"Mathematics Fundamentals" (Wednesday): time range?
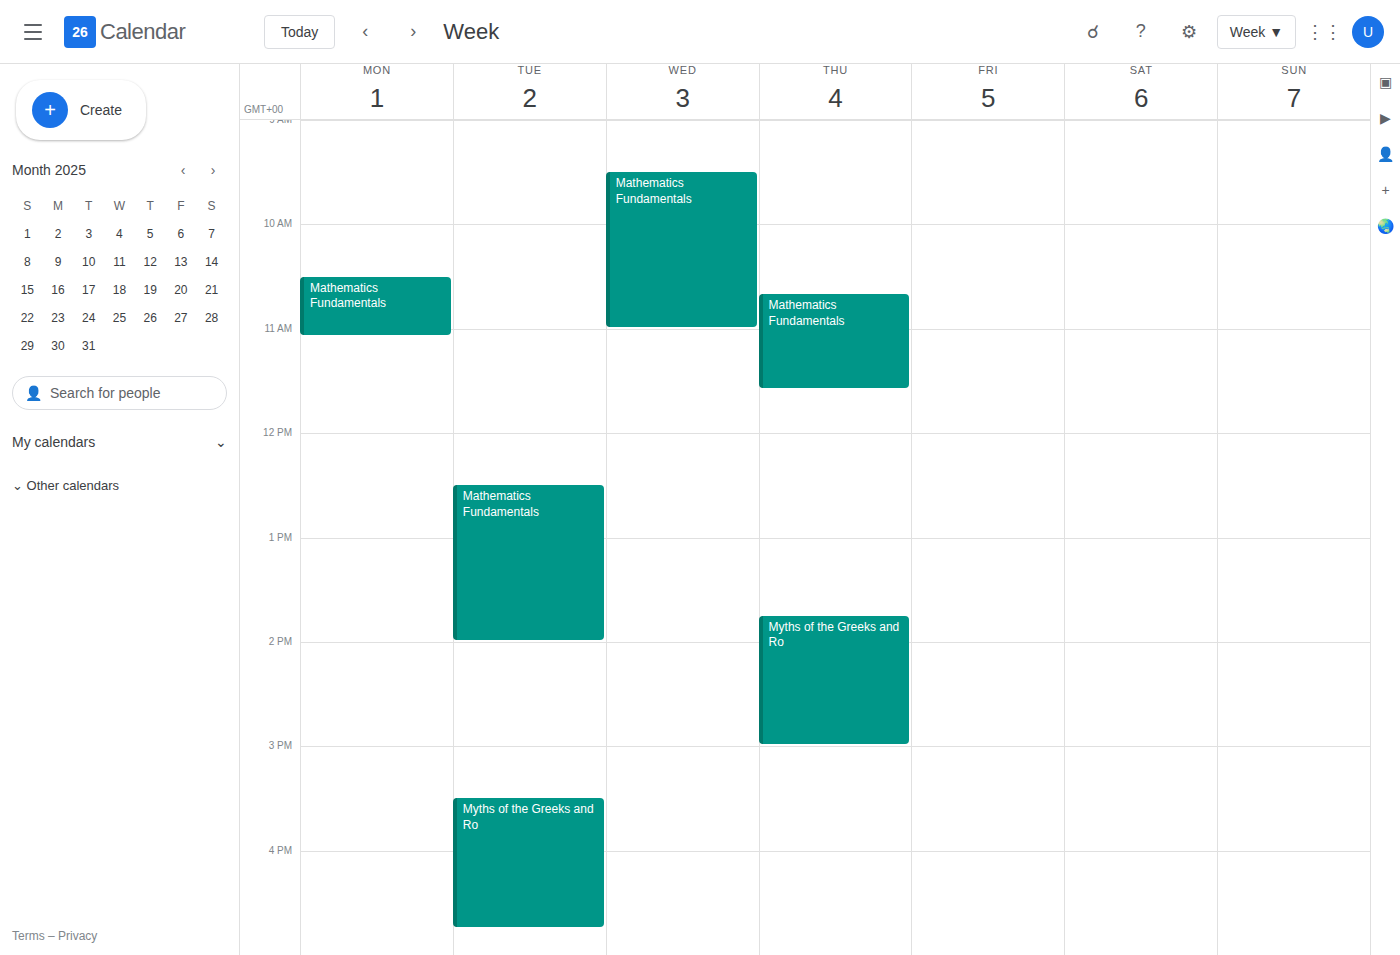
9:30 AM to 11:00 AM